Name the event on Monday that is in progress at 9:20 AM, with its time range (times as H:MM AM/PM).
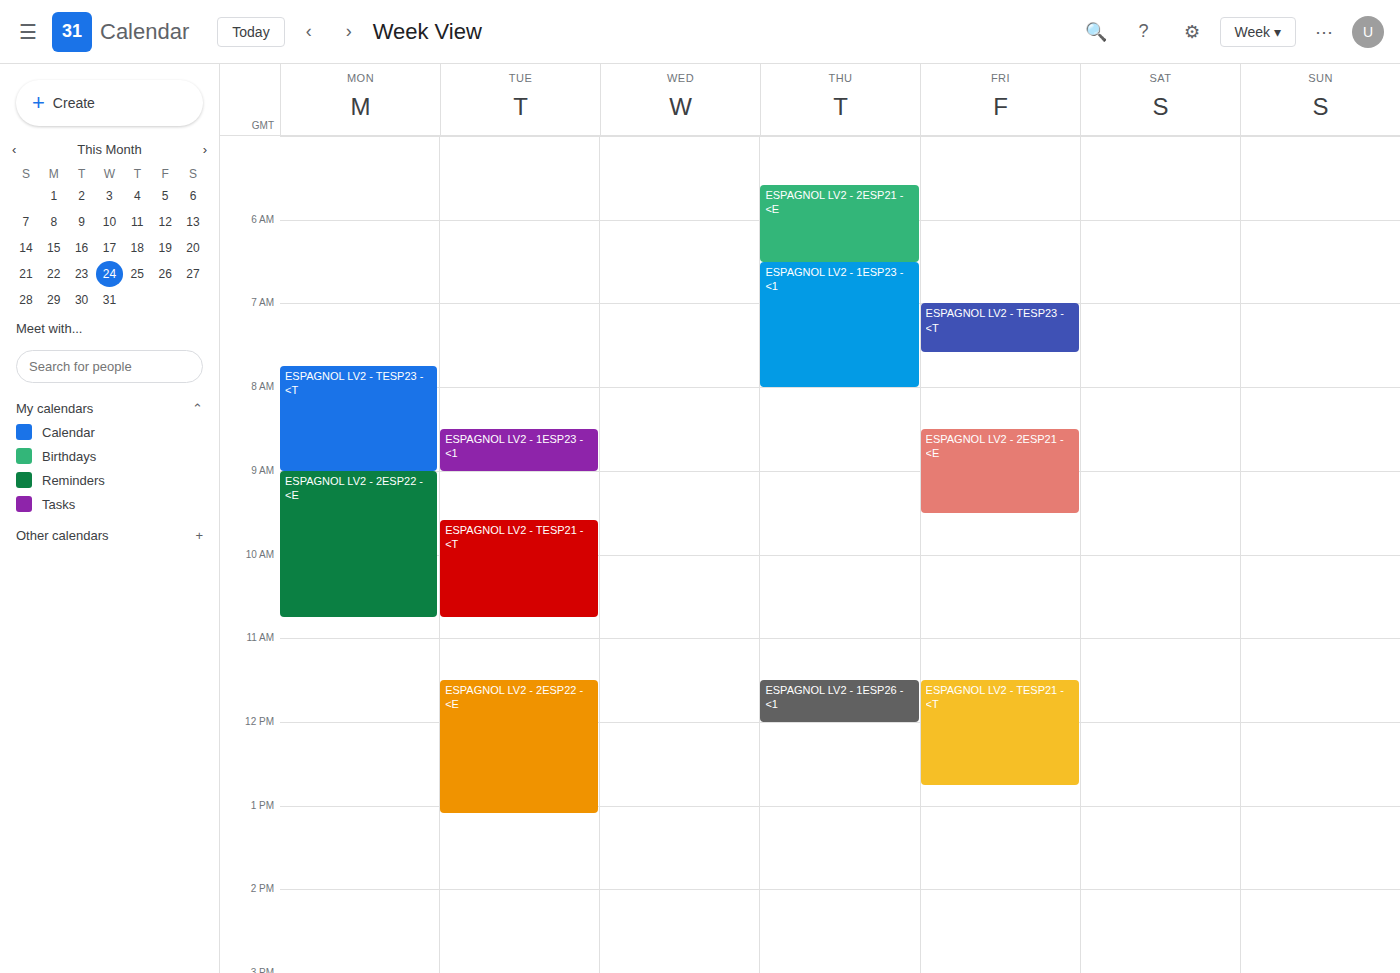
"ESPAGNOL LV2 - 2ESP22 - <E", 9:00 AM to 10:45 AM